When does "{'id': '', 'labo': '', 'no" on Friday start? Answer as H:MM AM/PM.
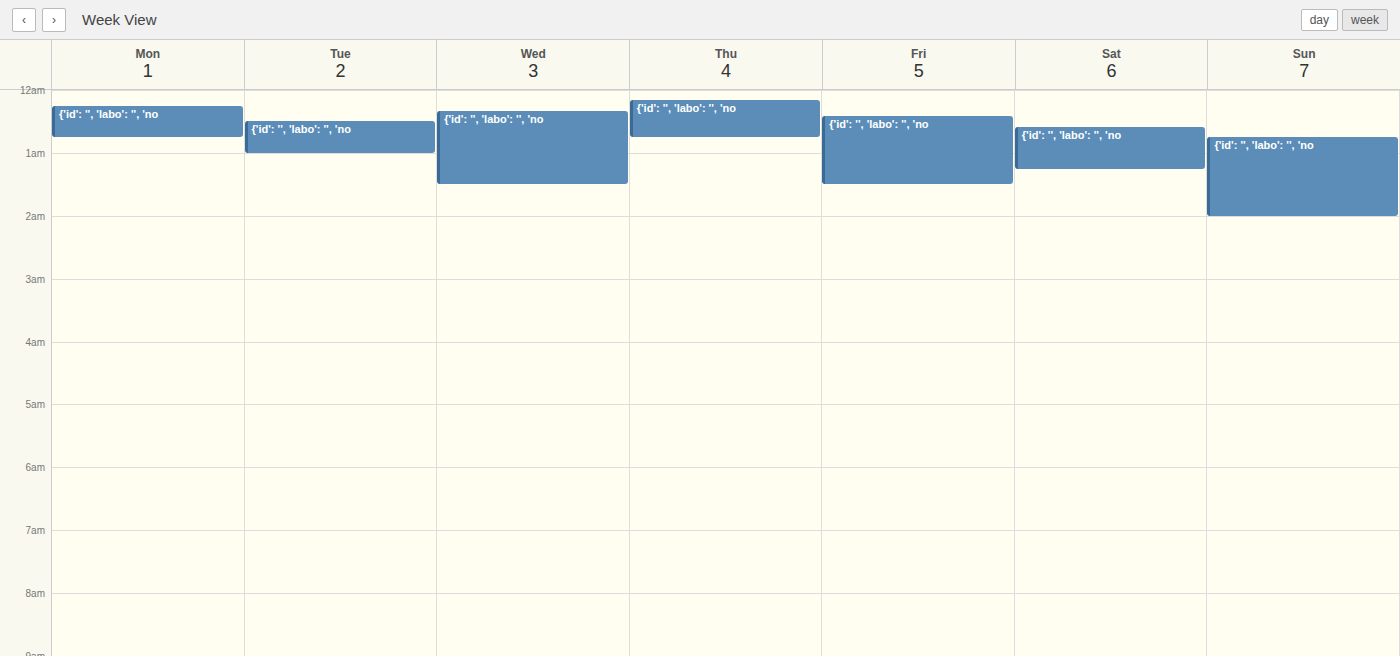
12:25 AM